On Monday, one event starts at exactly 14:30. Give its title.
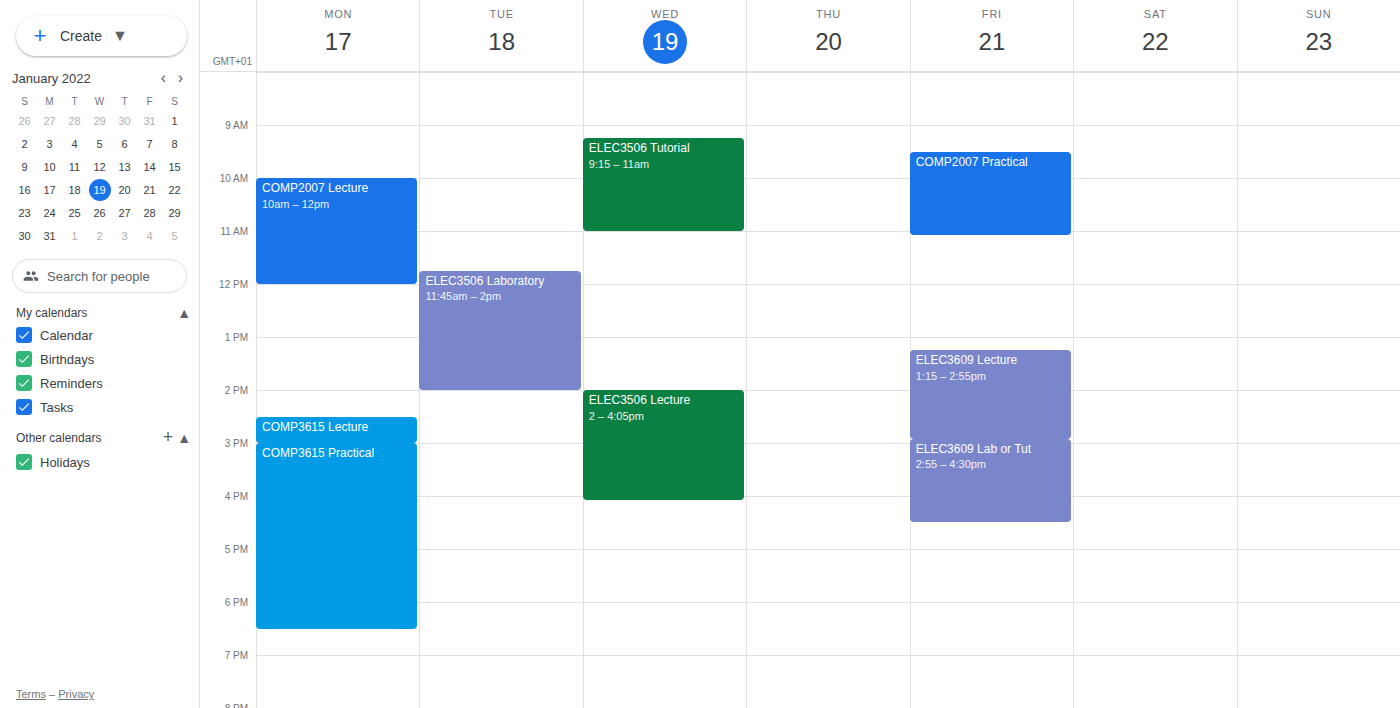
"COMP3615 Lecture"